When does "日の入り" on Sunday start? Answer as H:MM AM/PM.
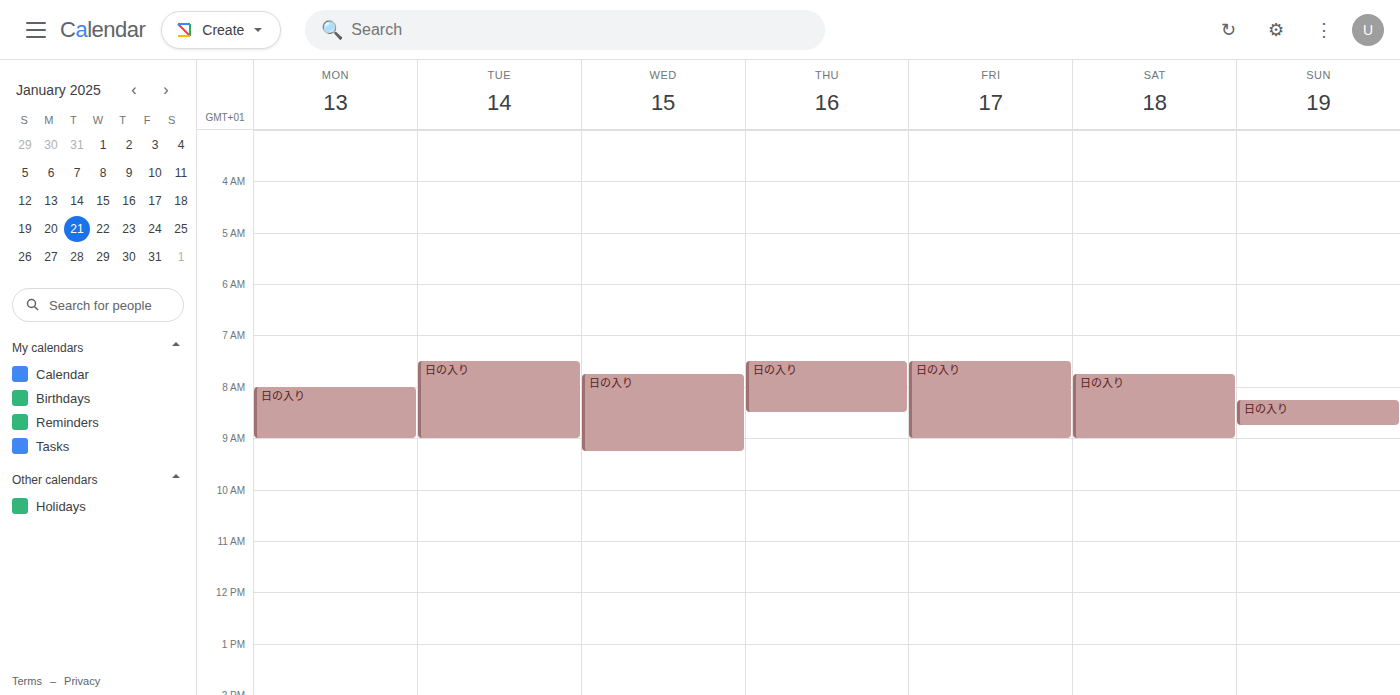
8:15 AM